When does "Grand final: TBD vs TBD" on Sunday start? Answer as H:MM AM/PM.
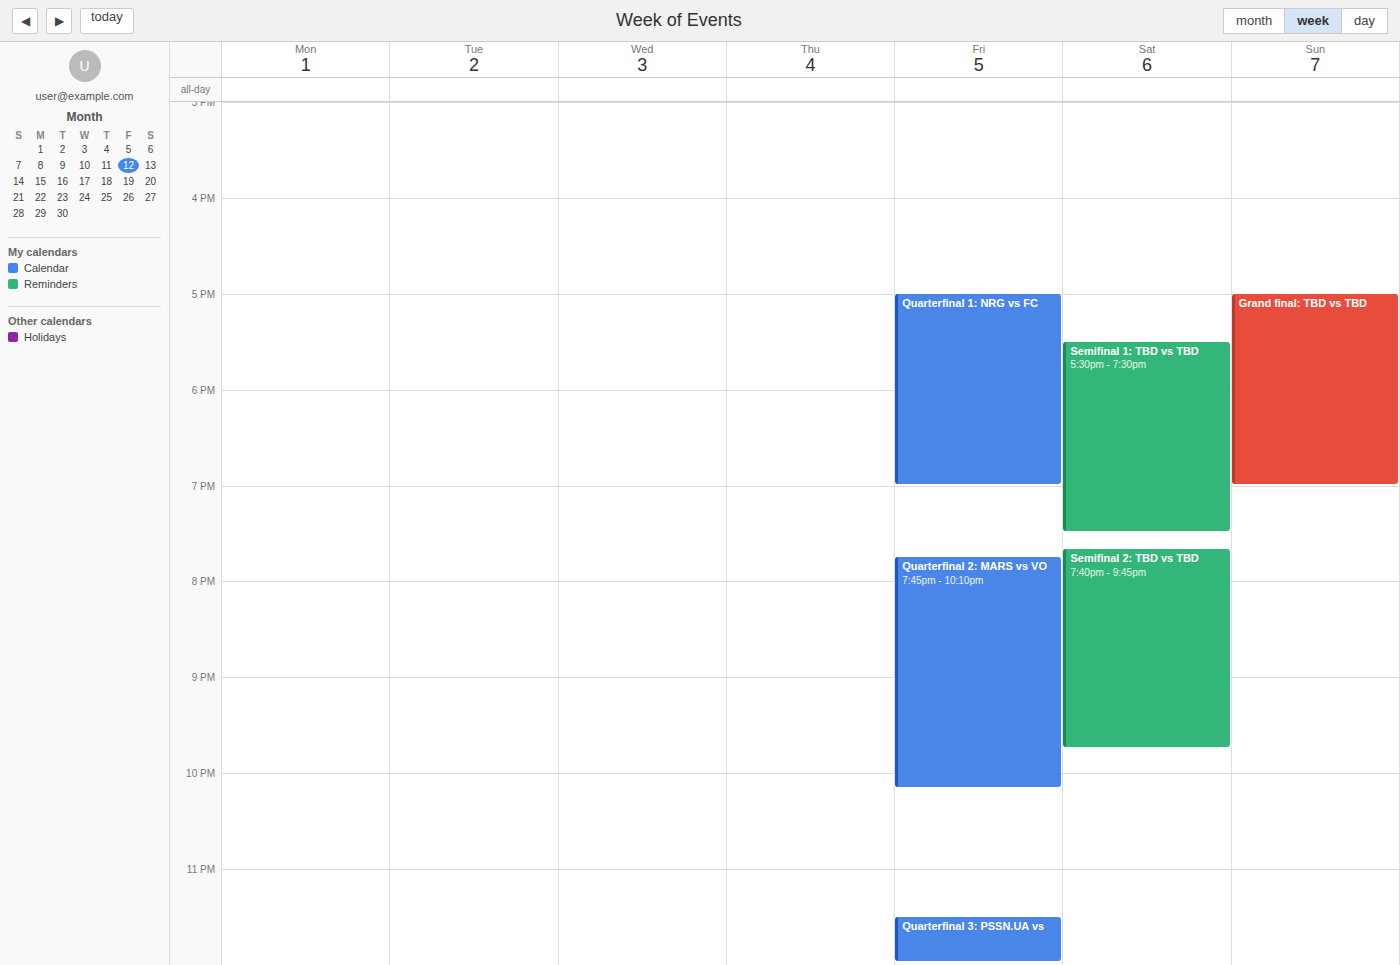
5:00 PM